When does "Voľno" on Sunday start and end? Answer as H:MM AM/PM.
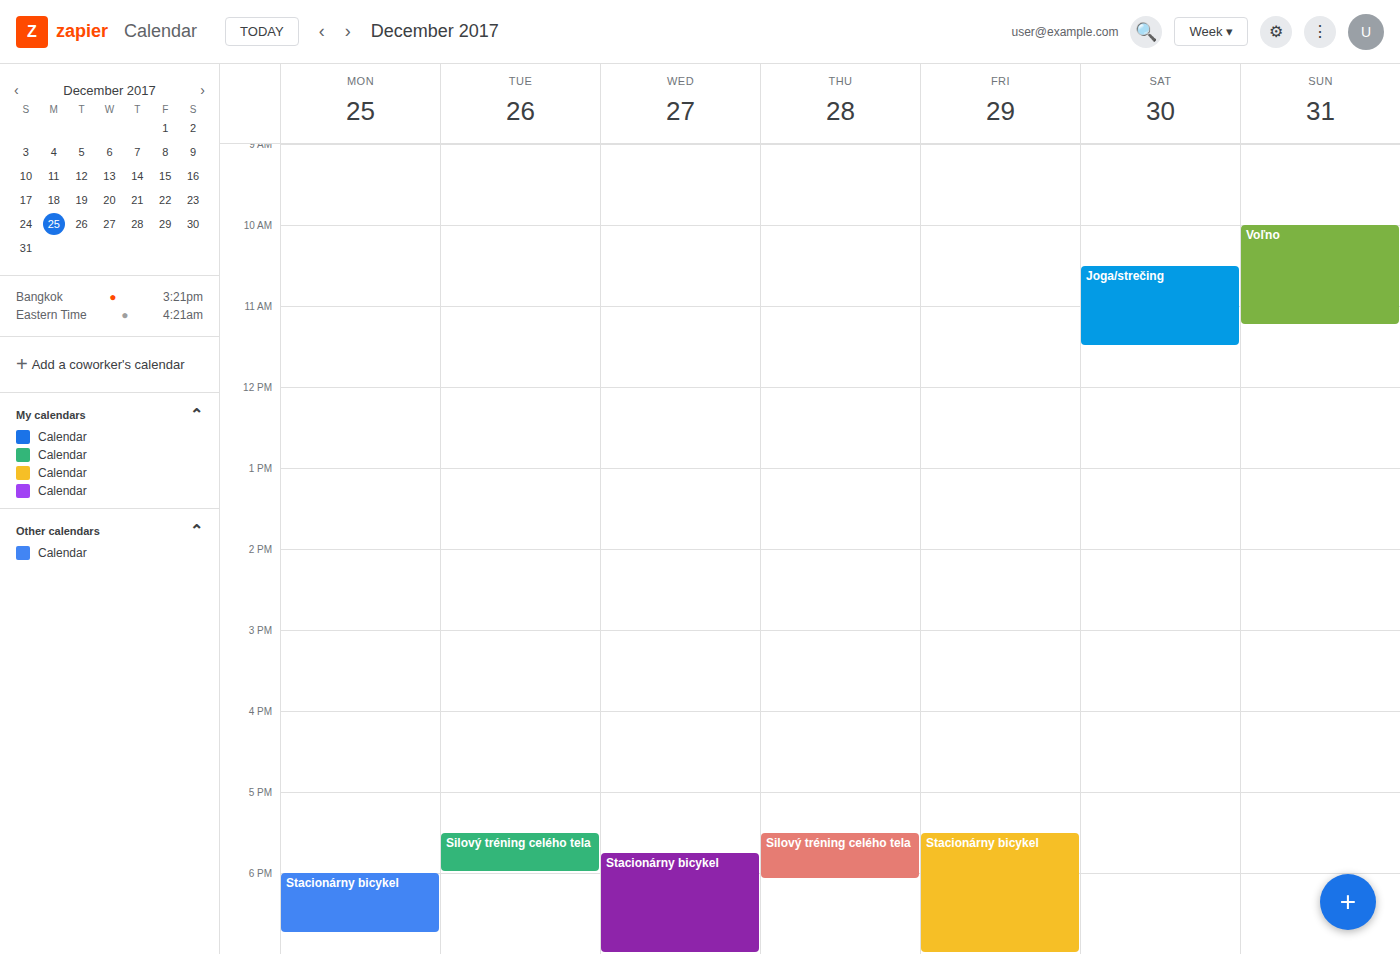
10:00 AM to 11:15 AM